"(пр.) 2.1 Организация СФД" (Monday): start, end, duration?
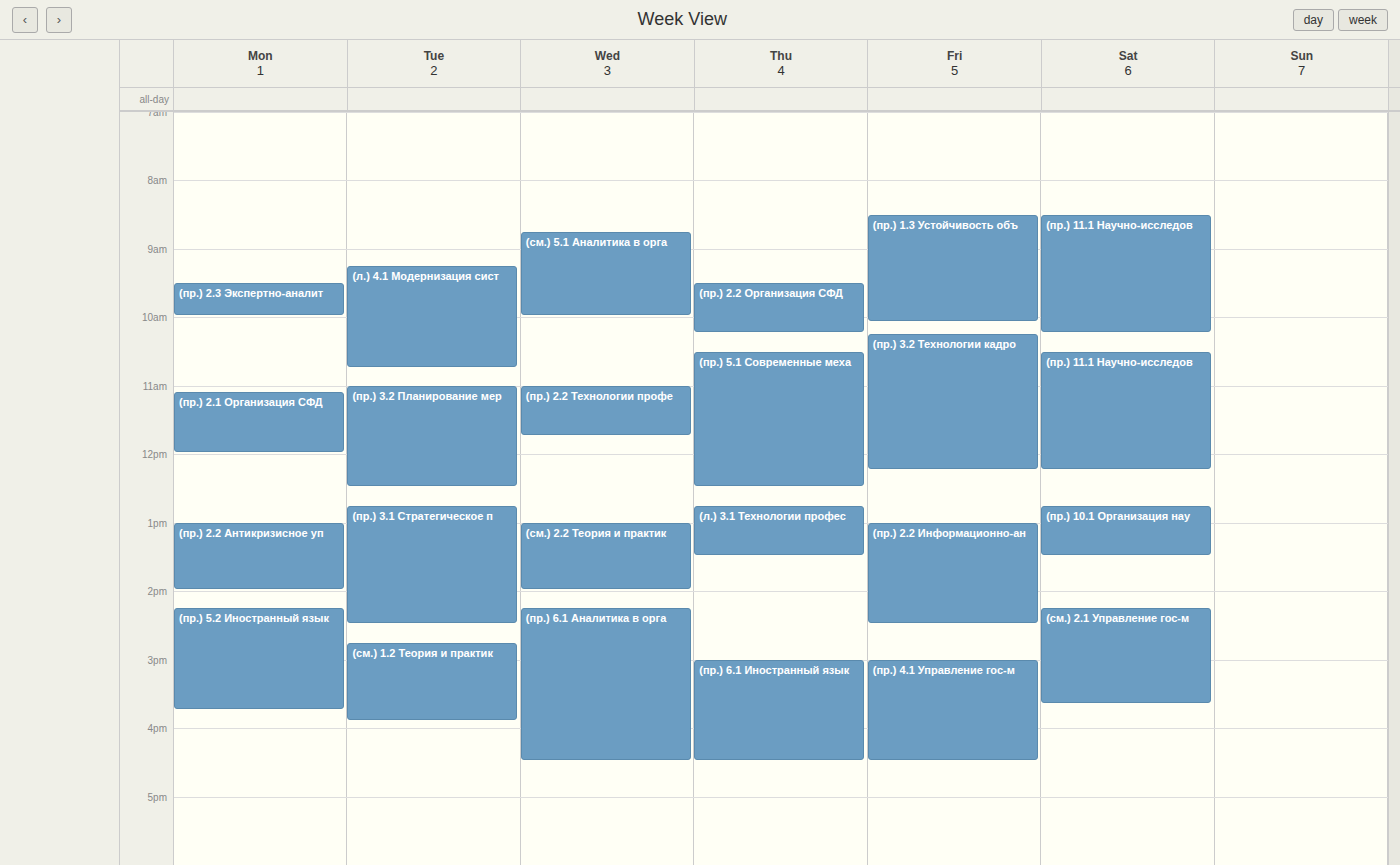
11:05 AM to 12:00 PM, 55 minutes